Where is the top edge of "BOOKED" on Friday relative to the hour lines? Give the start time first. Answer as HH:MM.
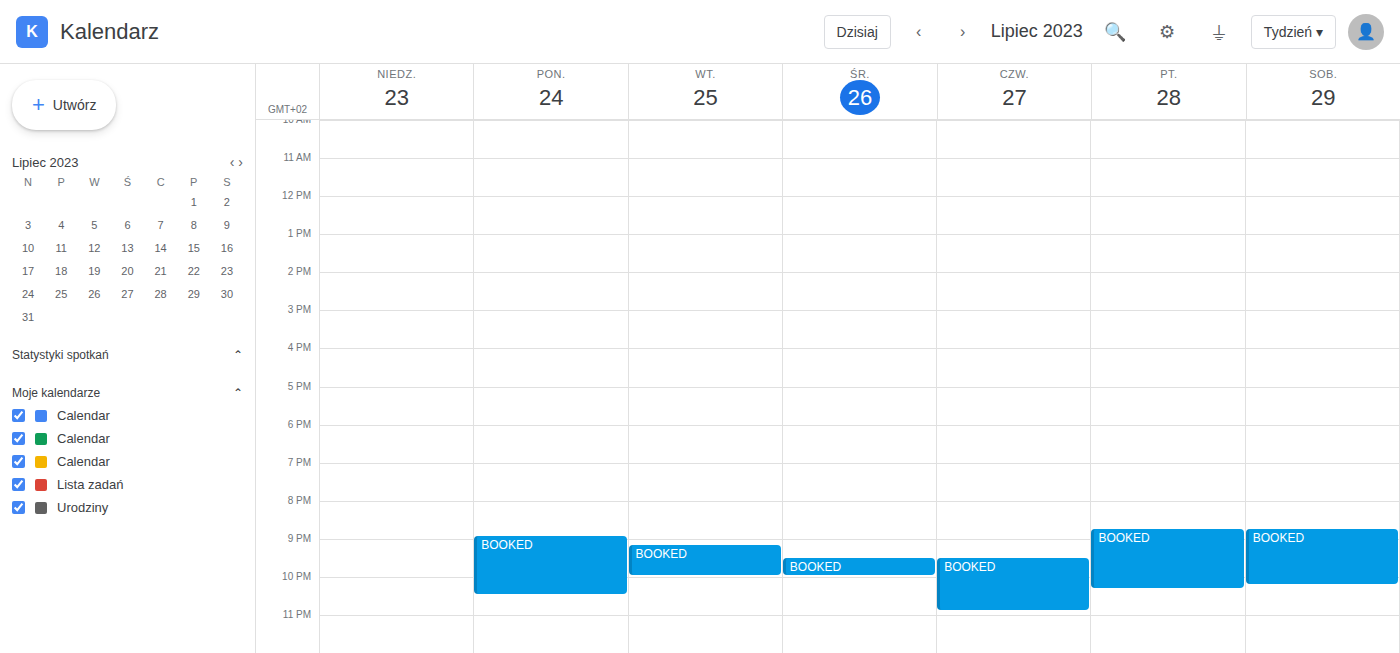
20:45 -- neither: three quarters of the way from the 20:00 line to the 21:00 line.